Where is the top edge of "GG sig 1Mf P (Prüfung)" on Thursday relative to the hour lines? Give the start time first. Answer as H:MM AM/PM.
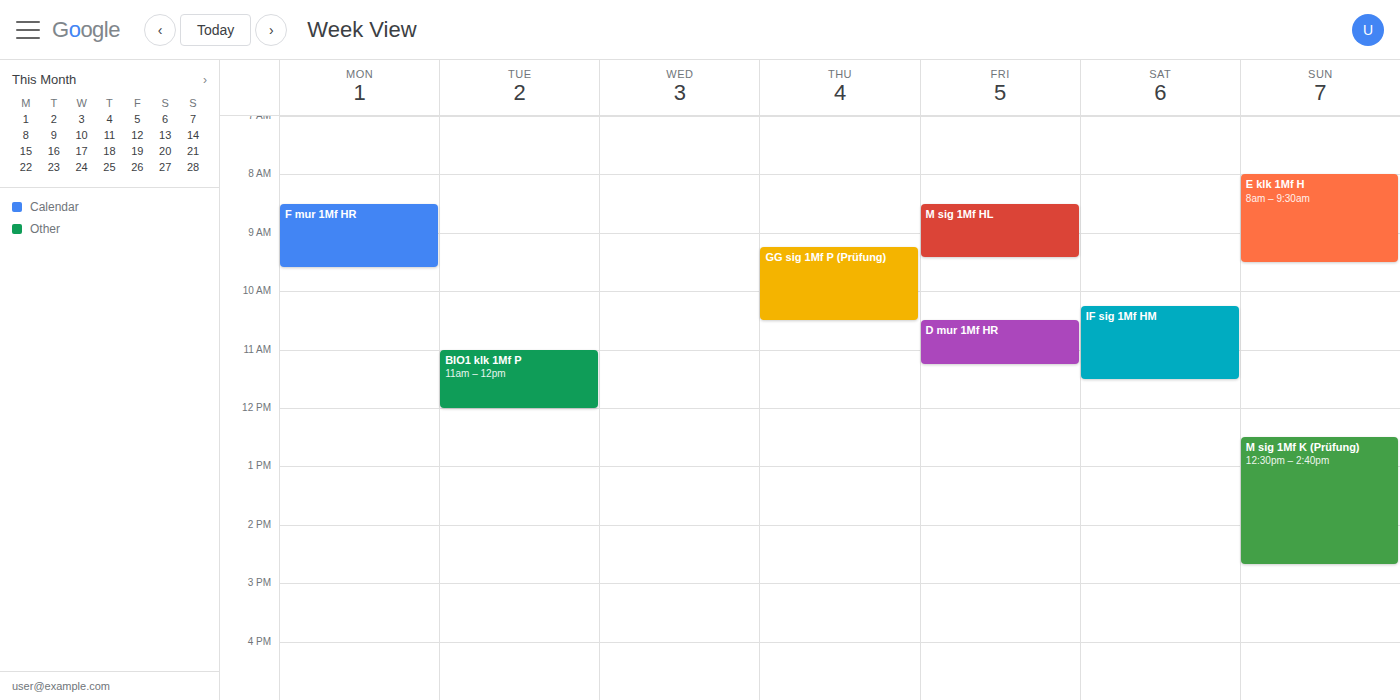
9:15 AM -- neither: a quarter of the way from the 9 AM line to the 10 AM line.